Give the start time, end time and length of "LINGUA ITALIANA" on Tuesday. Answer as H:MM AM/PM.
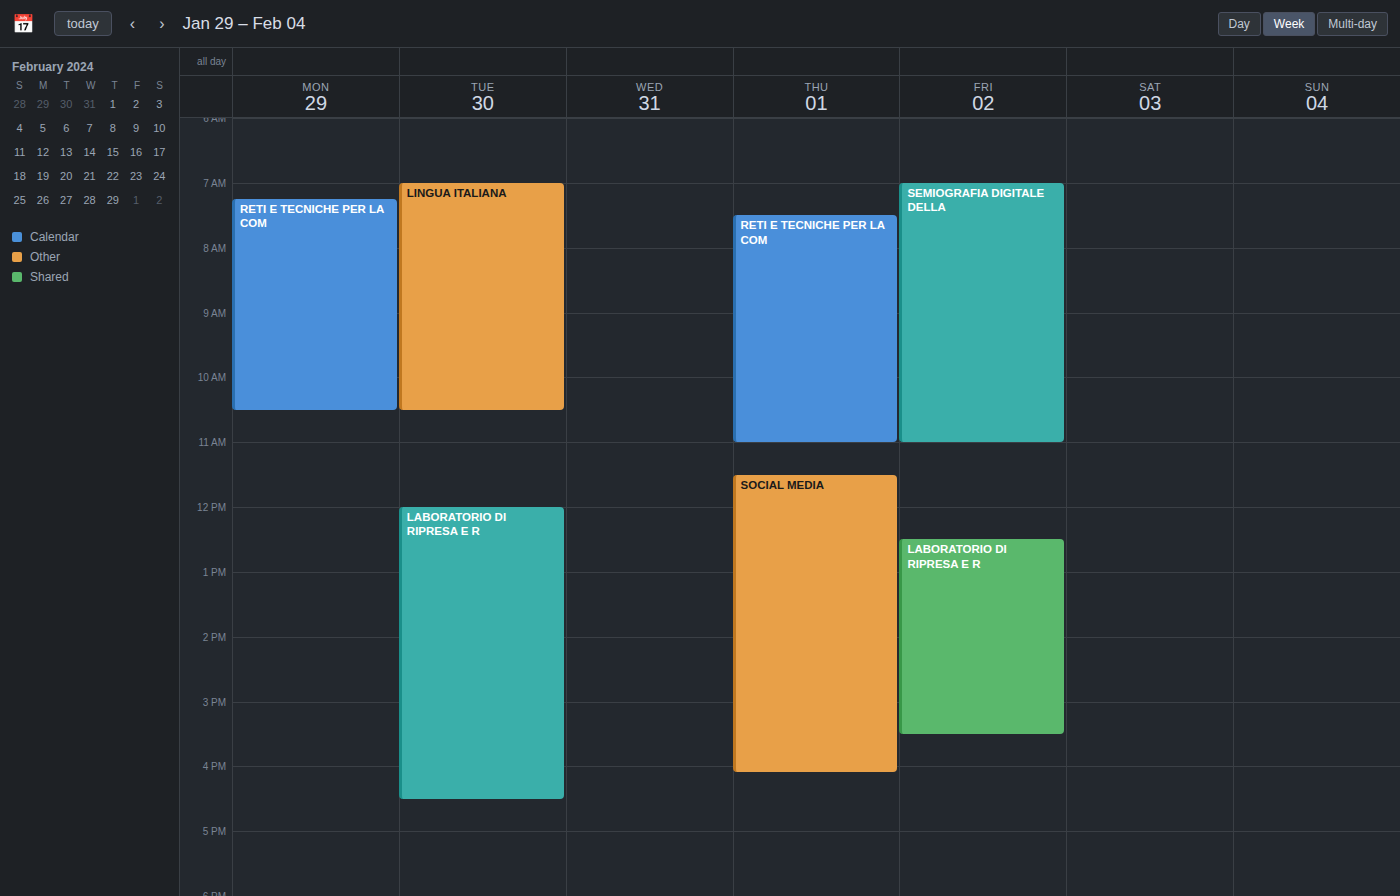
7:00 AM to 10:30 AM, 3 hours 30 minutes